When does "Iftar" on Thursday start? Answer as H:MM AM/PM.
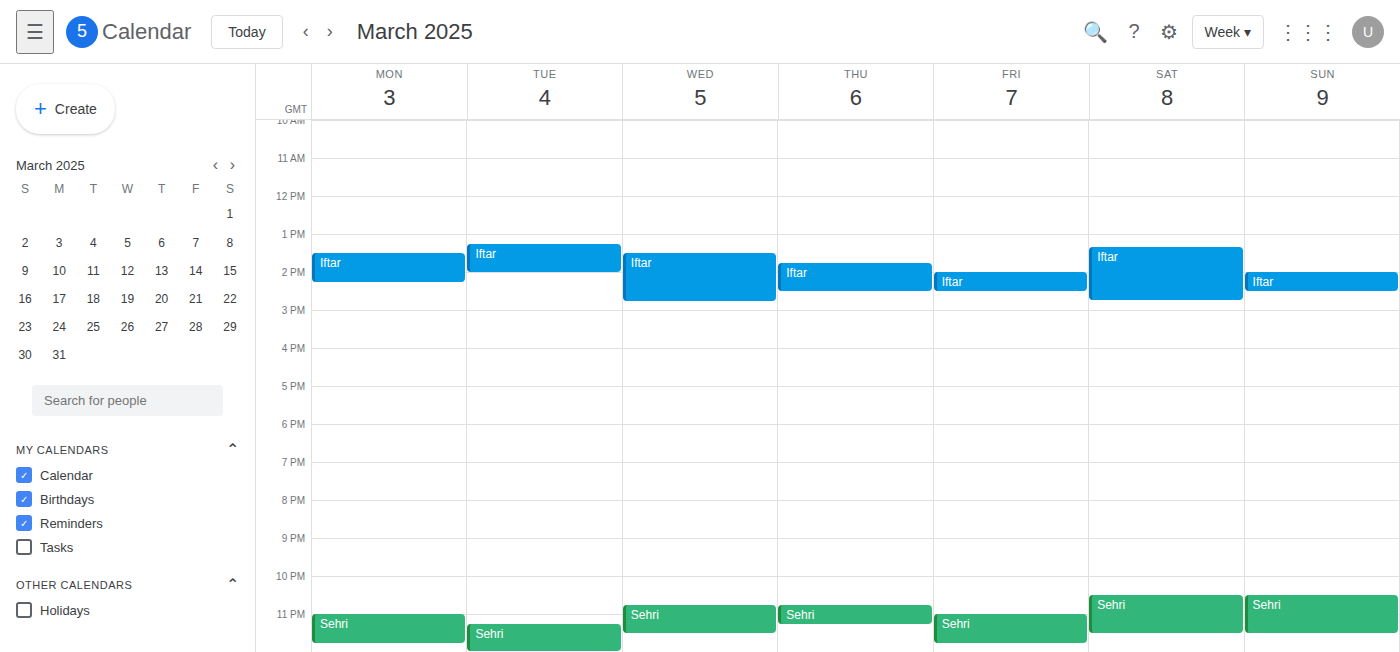
1:45 PM